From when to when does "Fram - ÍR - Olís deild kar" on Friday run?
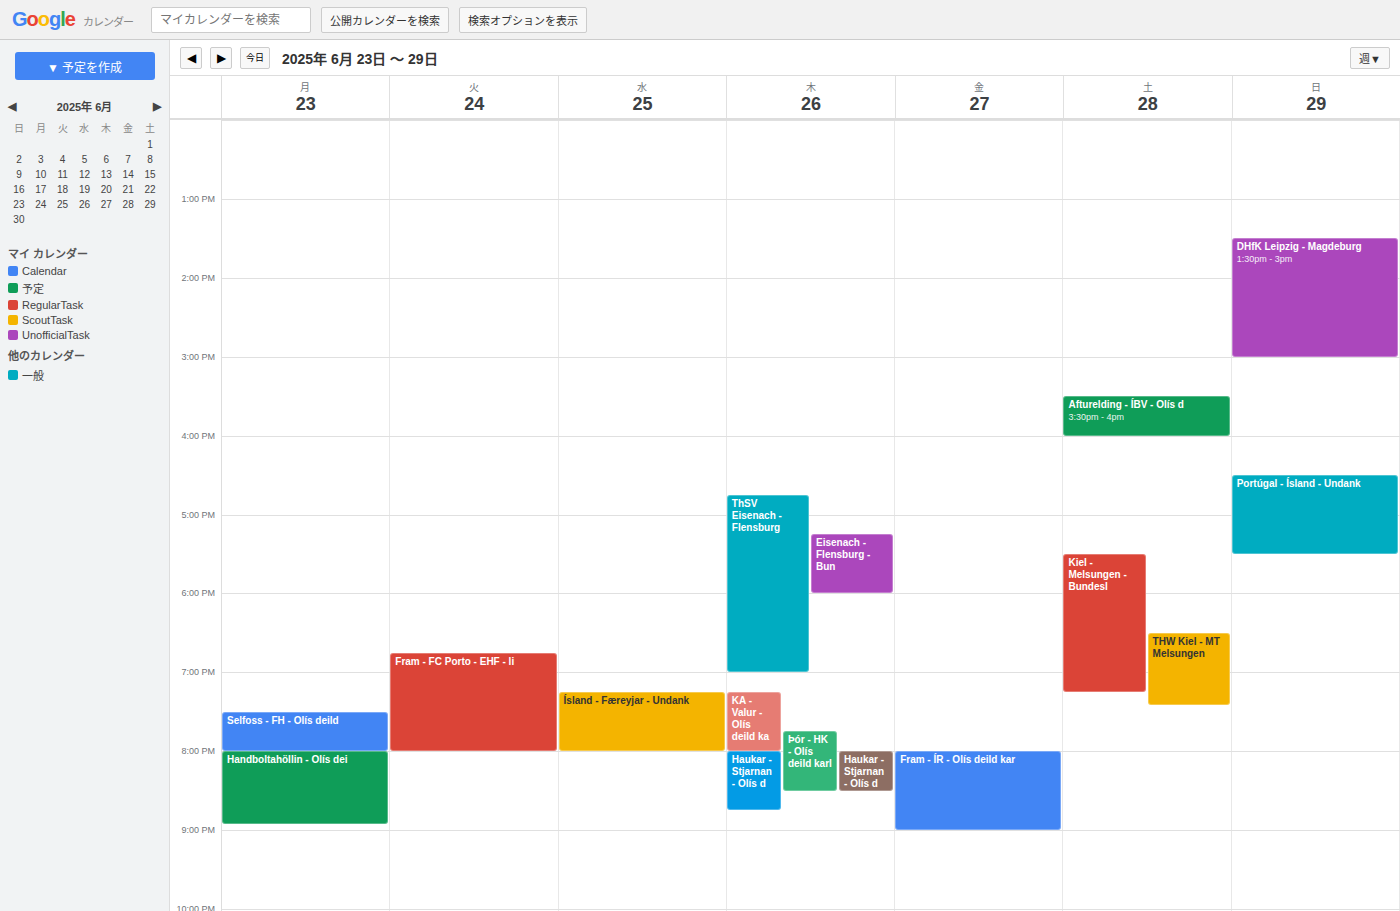
8:00 PM to 9:00 PM